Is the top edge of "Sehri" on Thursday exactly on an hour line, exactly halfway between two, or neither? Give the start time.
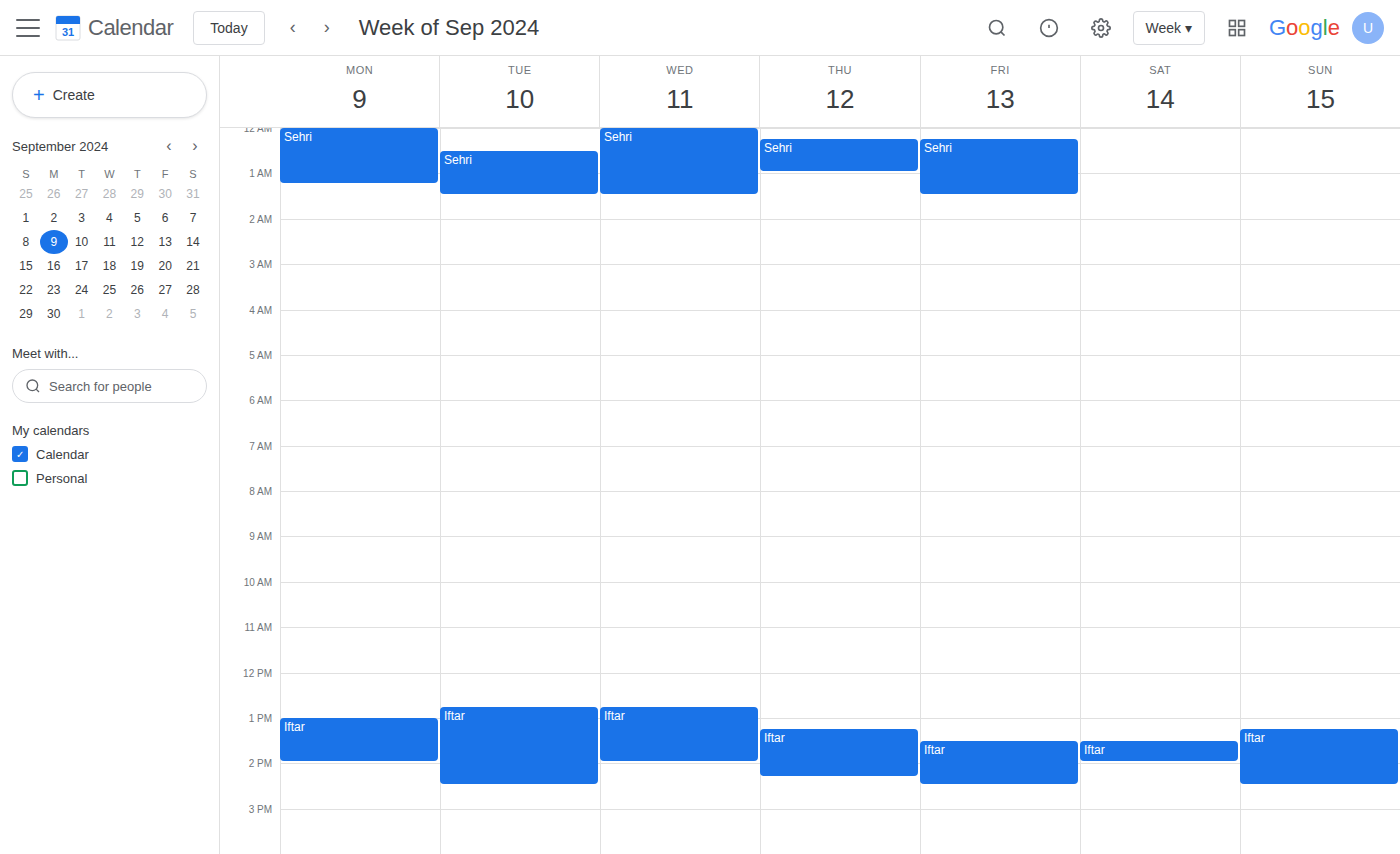
12:15 AM -- neither: a quarter of the way from the 12 AM line to the 1 AM line.